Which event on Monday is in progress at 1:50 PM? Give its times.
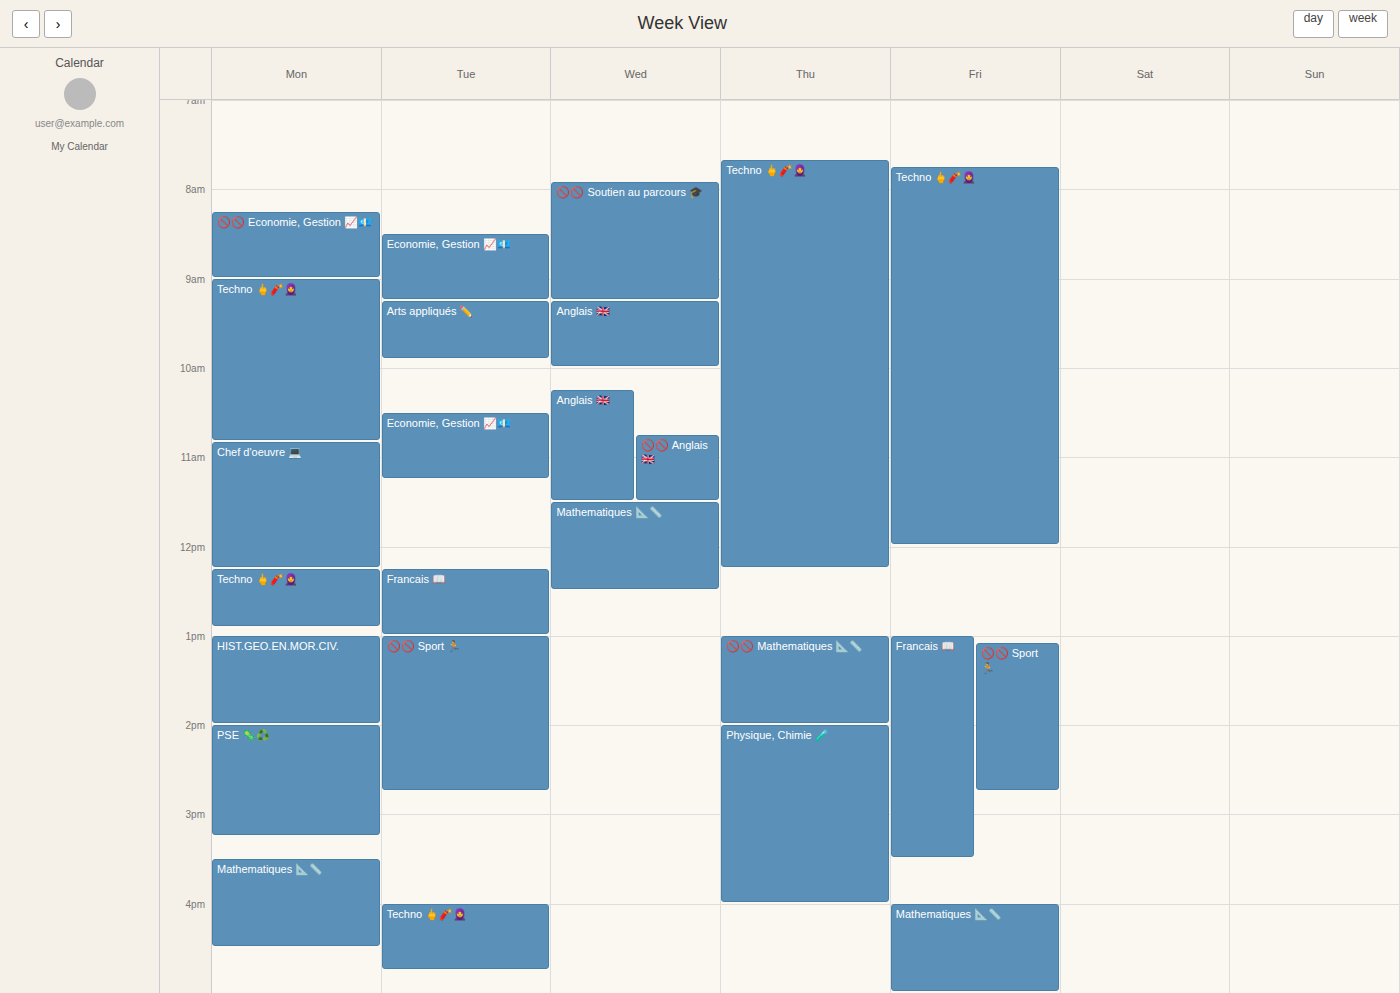
"HIST.GEO.EN.MOR.CIV.", 1:00 PM to 2:00 PM